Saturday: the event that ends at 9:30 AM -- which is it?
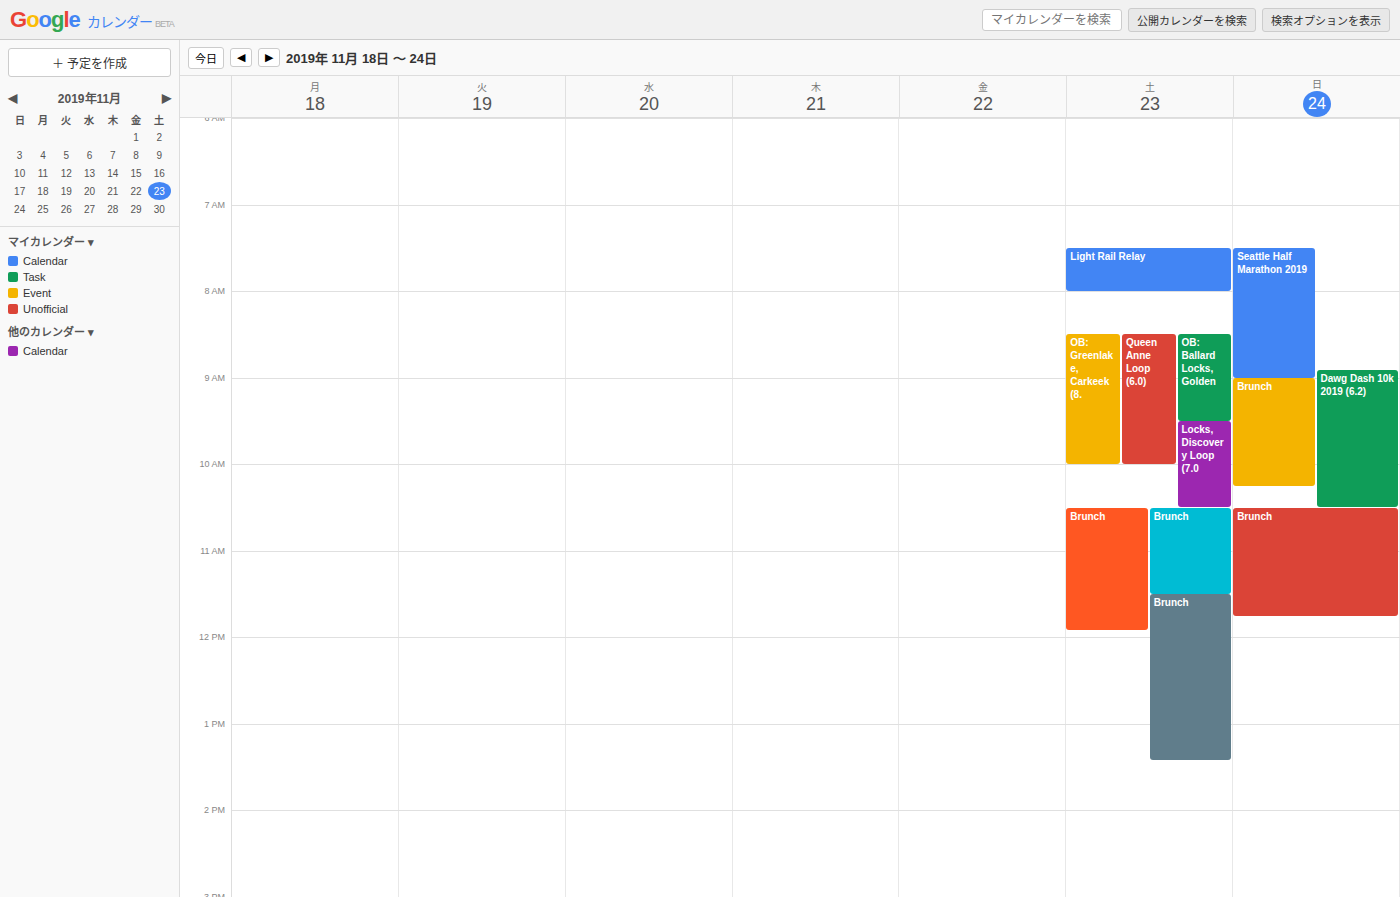
"OB: Ballard Locks, Golden"